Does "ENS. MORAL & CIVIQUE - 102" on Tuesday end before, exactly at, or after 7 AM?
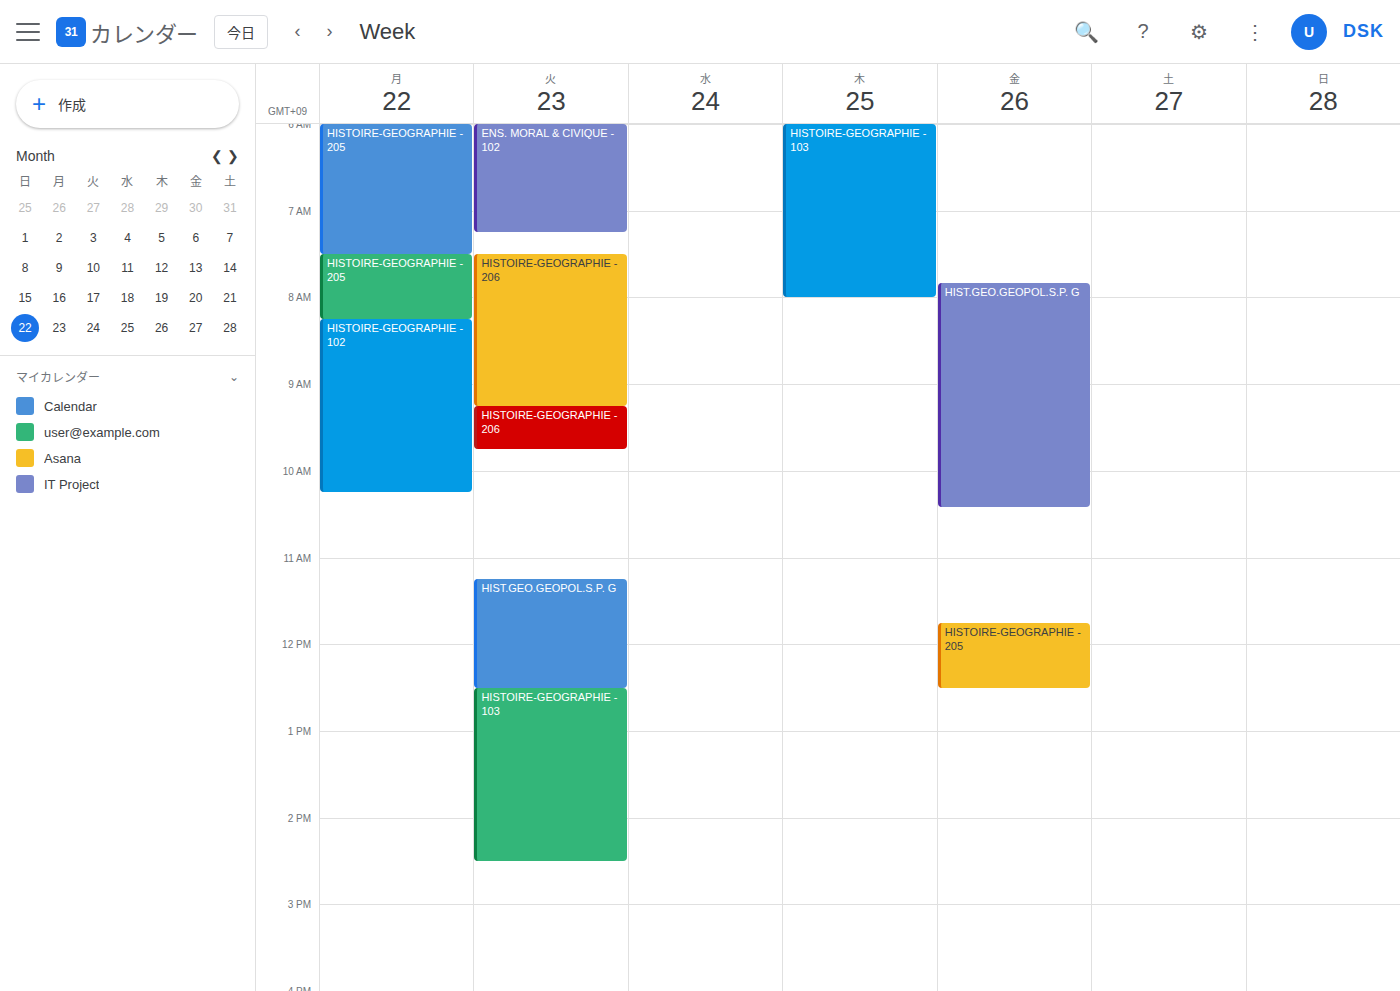
7:15 AM -- after 7 AM, 15 minutes below the 7 AM line.